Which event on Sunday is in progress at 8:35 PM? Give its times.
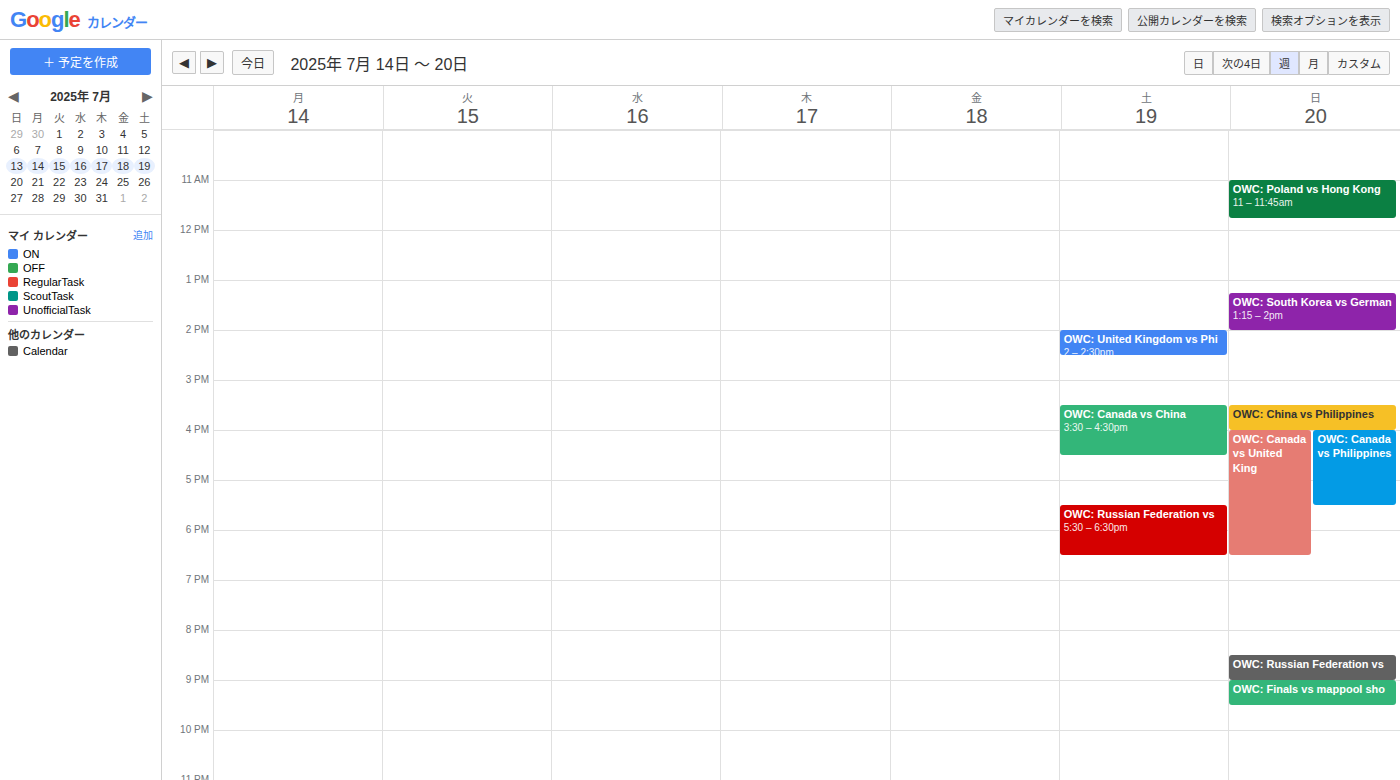
"OWC: Russian Federation vs", 8:30 PM to 9:00 PM